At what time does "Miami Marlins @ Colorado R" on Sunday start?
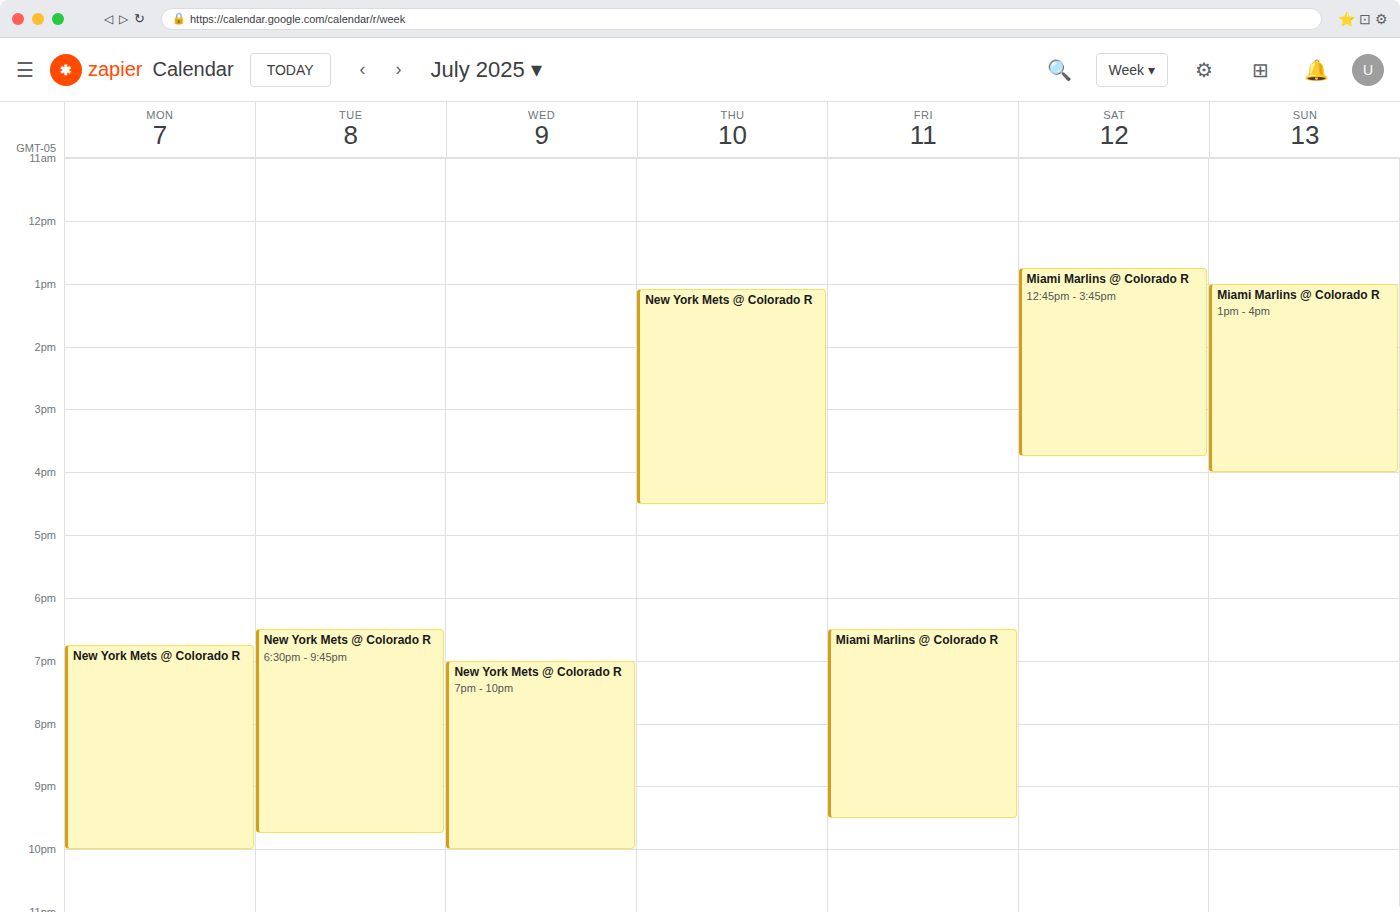
1:00 PM